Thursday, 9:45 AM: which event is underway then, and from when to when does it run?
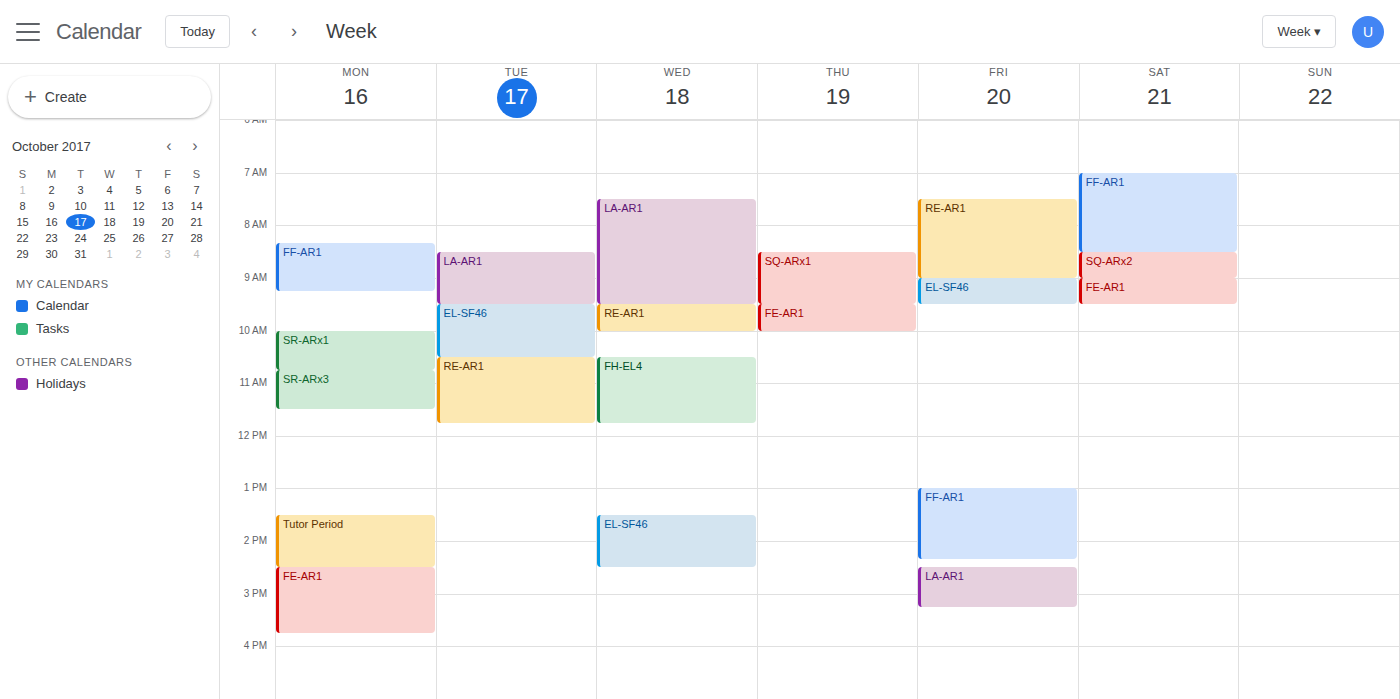
"FE-AR1", 9:30 AM to 10:00 AM